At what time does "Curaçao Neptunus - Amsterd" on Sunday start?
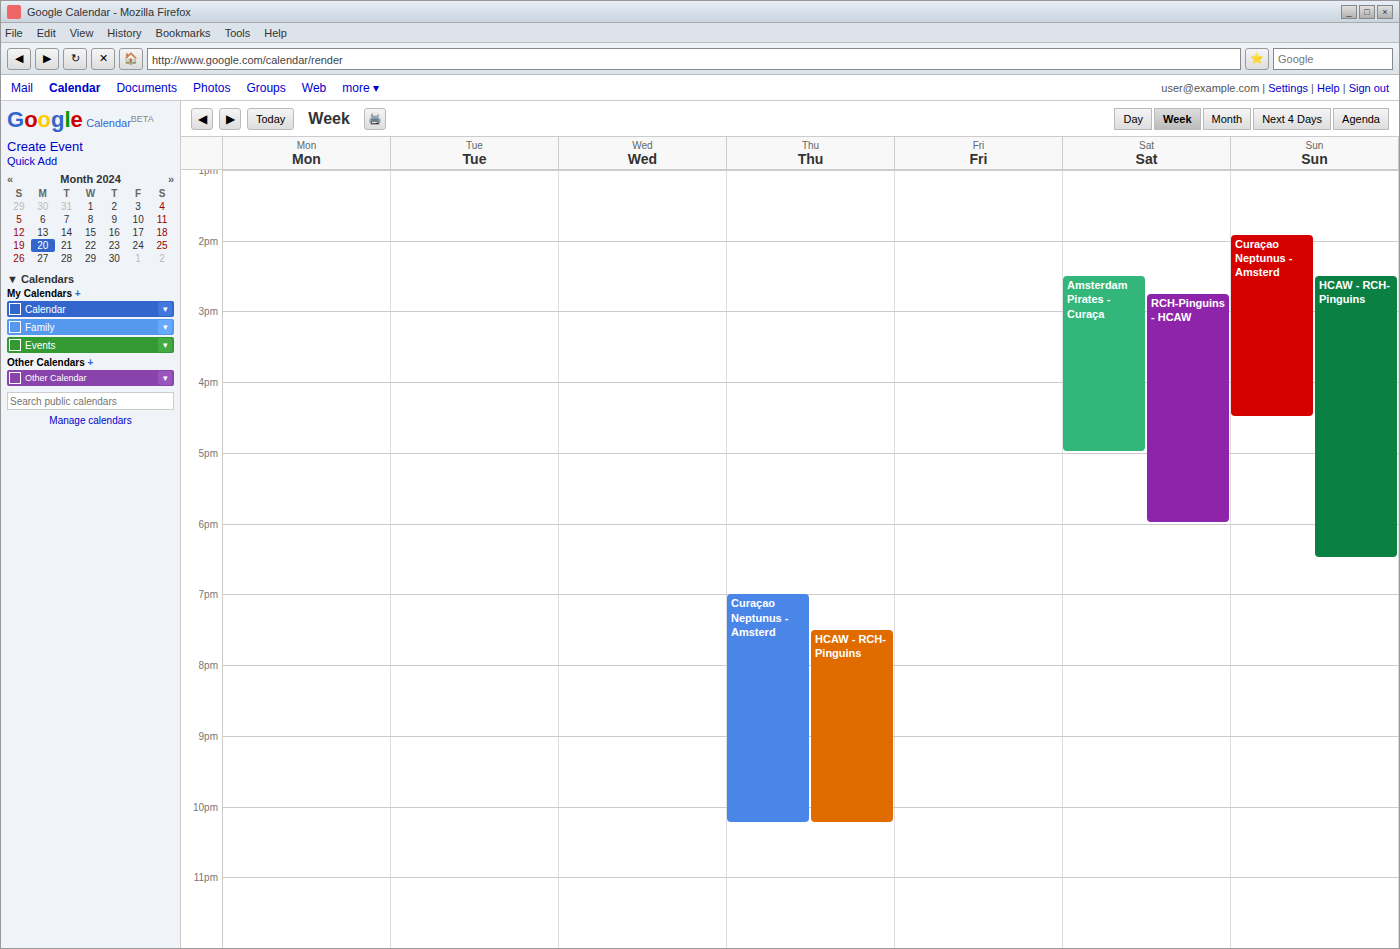
1:55 PM